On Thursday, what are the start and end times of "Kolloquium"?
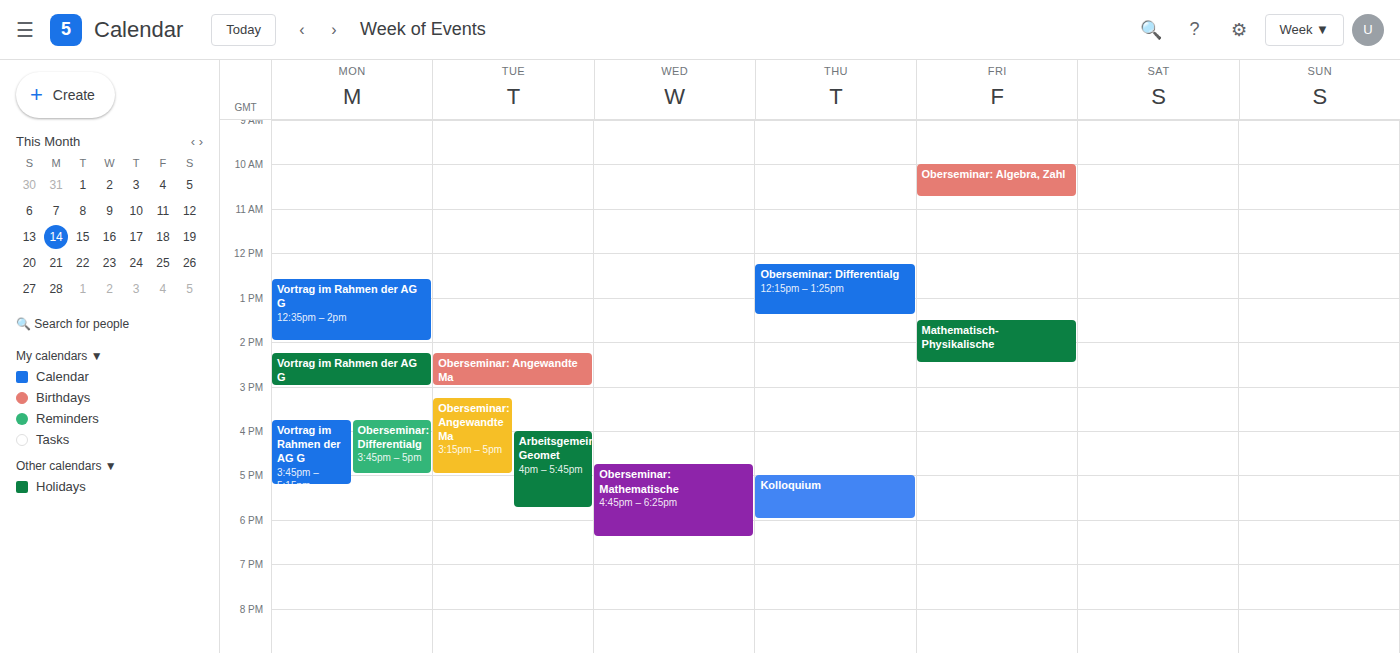
5:00 PM to 6:00 PM